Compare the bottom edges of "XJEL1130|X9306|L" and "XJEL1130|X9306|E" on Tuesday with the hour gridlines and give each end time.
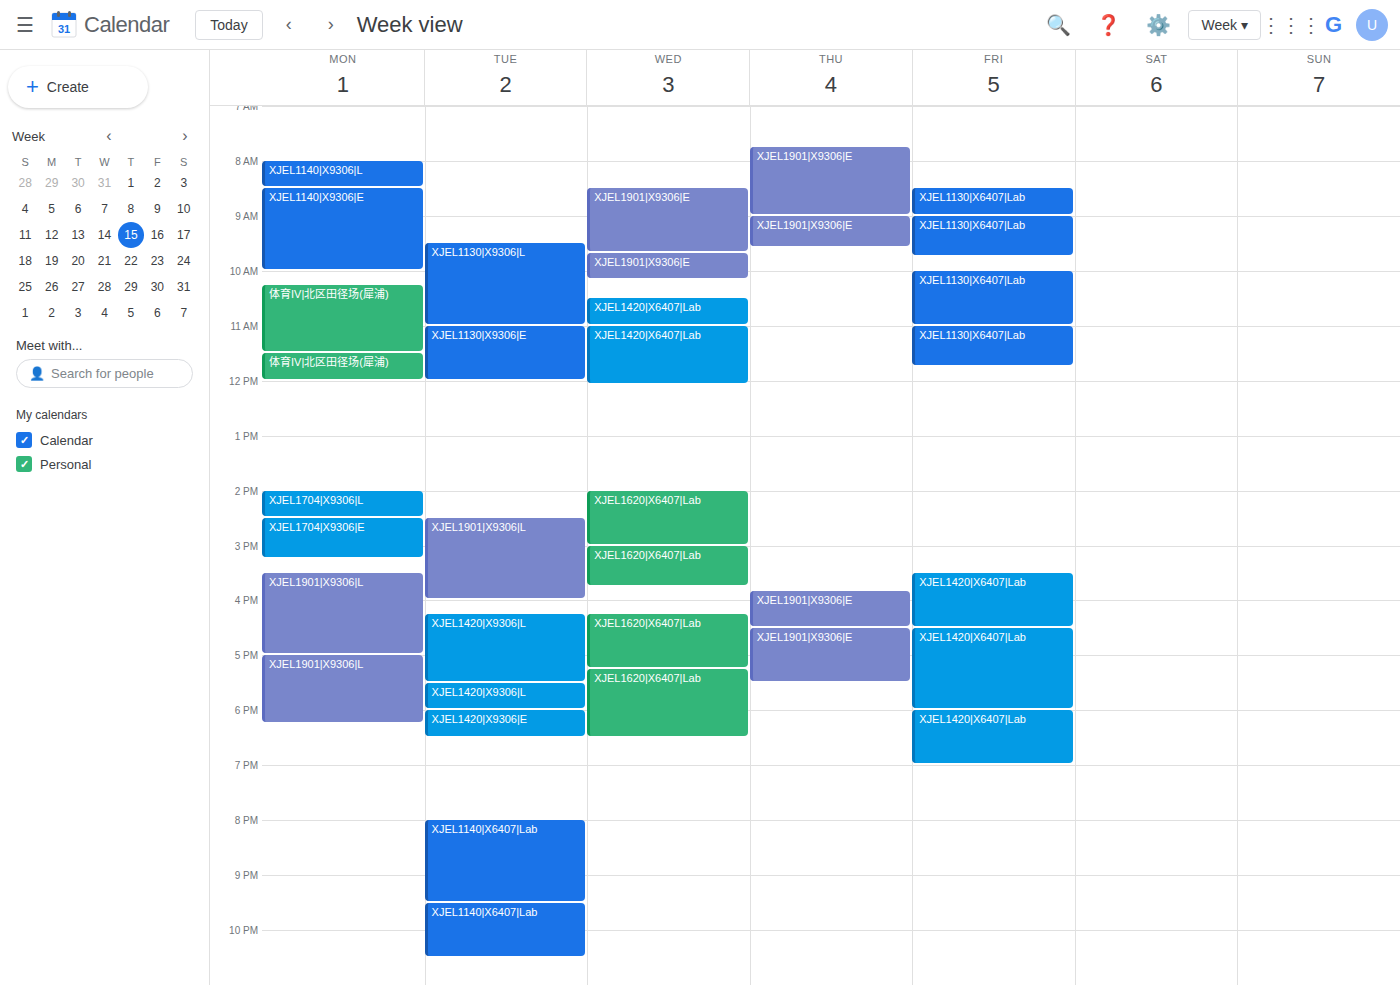
"XJEL1130|X9306|L": 11:00 AM, exactly on the 11 AM line. "XJEL1130|X9306|E": 12:00 PM, exactly on the 12 PM line.